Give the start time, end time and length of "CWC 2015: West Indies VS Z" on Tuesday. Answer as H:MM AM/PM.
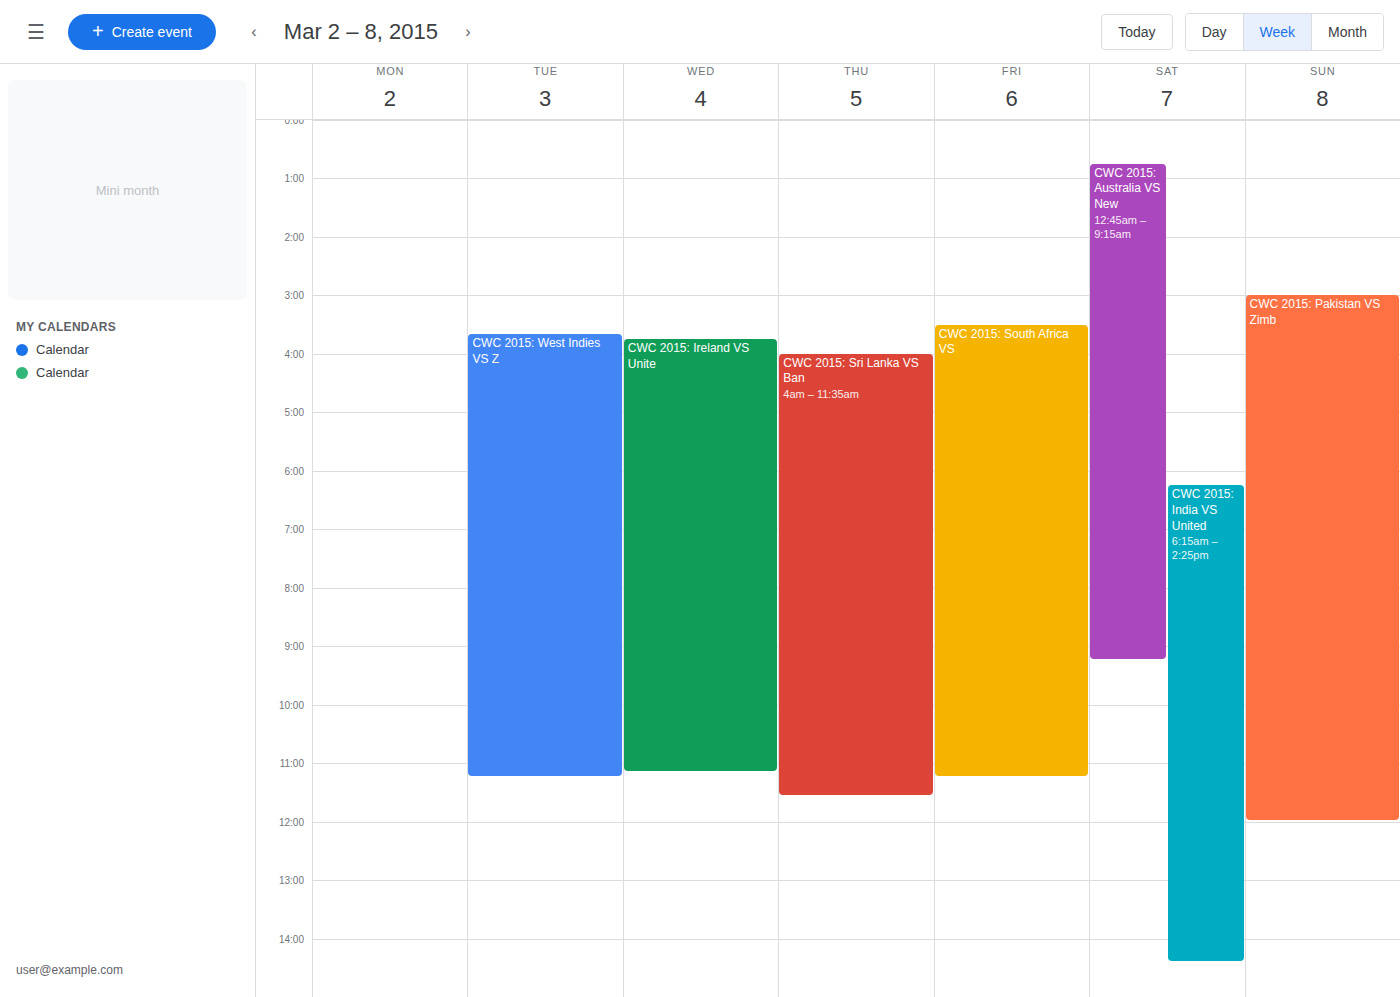
3:40 AM to 11:15 AM, 7 hours 35 minutes